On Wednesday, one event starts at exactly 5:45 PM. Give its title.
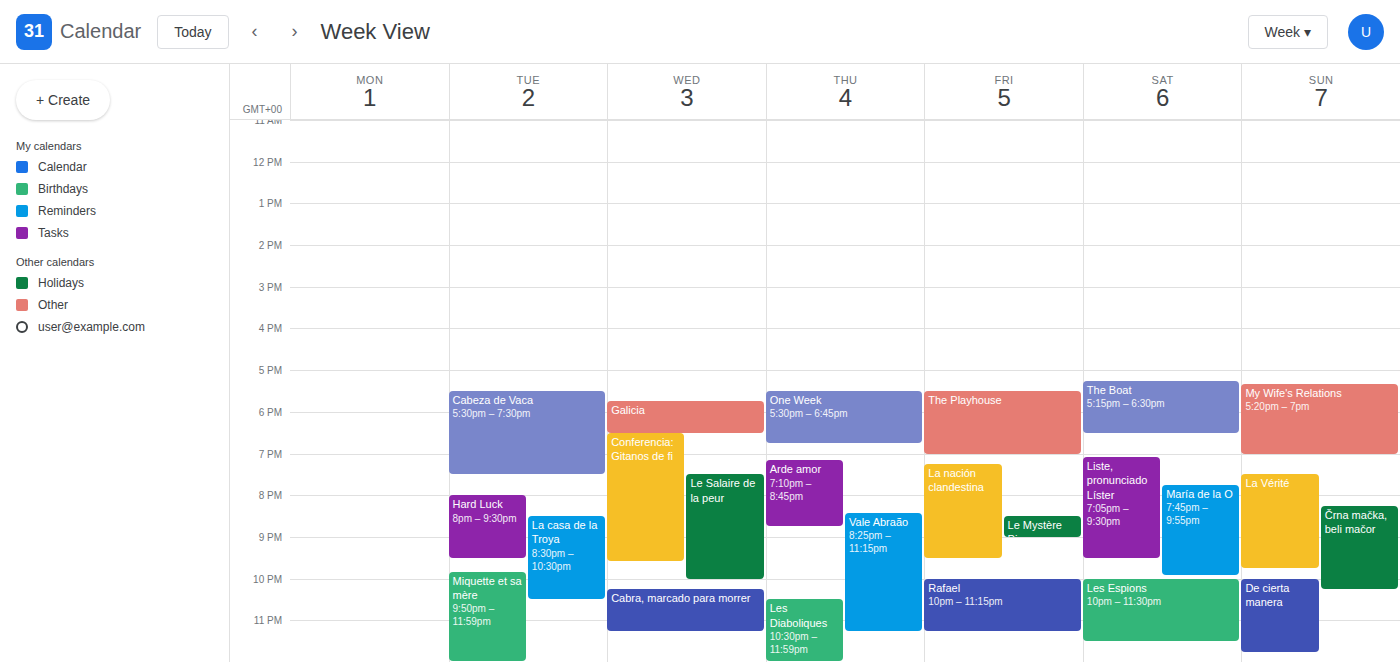
"Galicia"